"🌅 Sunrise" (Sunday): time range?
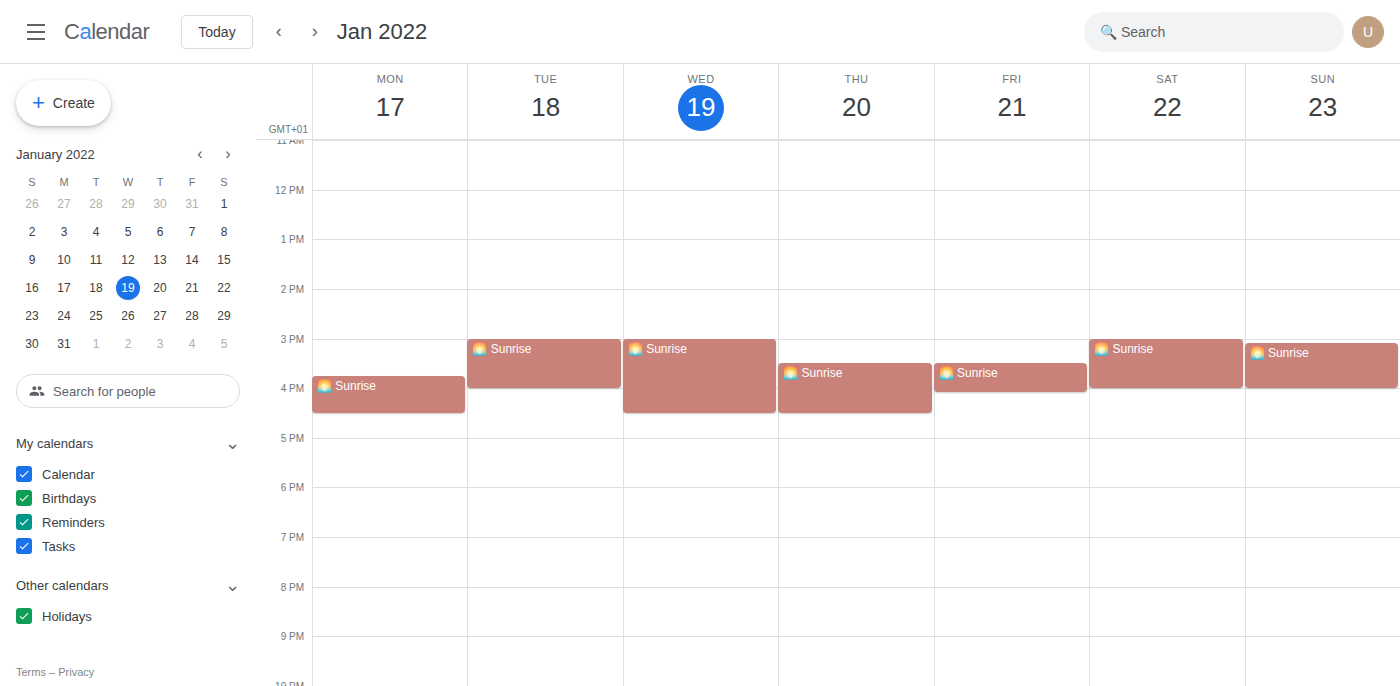
3:05 PM to 4:00 PM